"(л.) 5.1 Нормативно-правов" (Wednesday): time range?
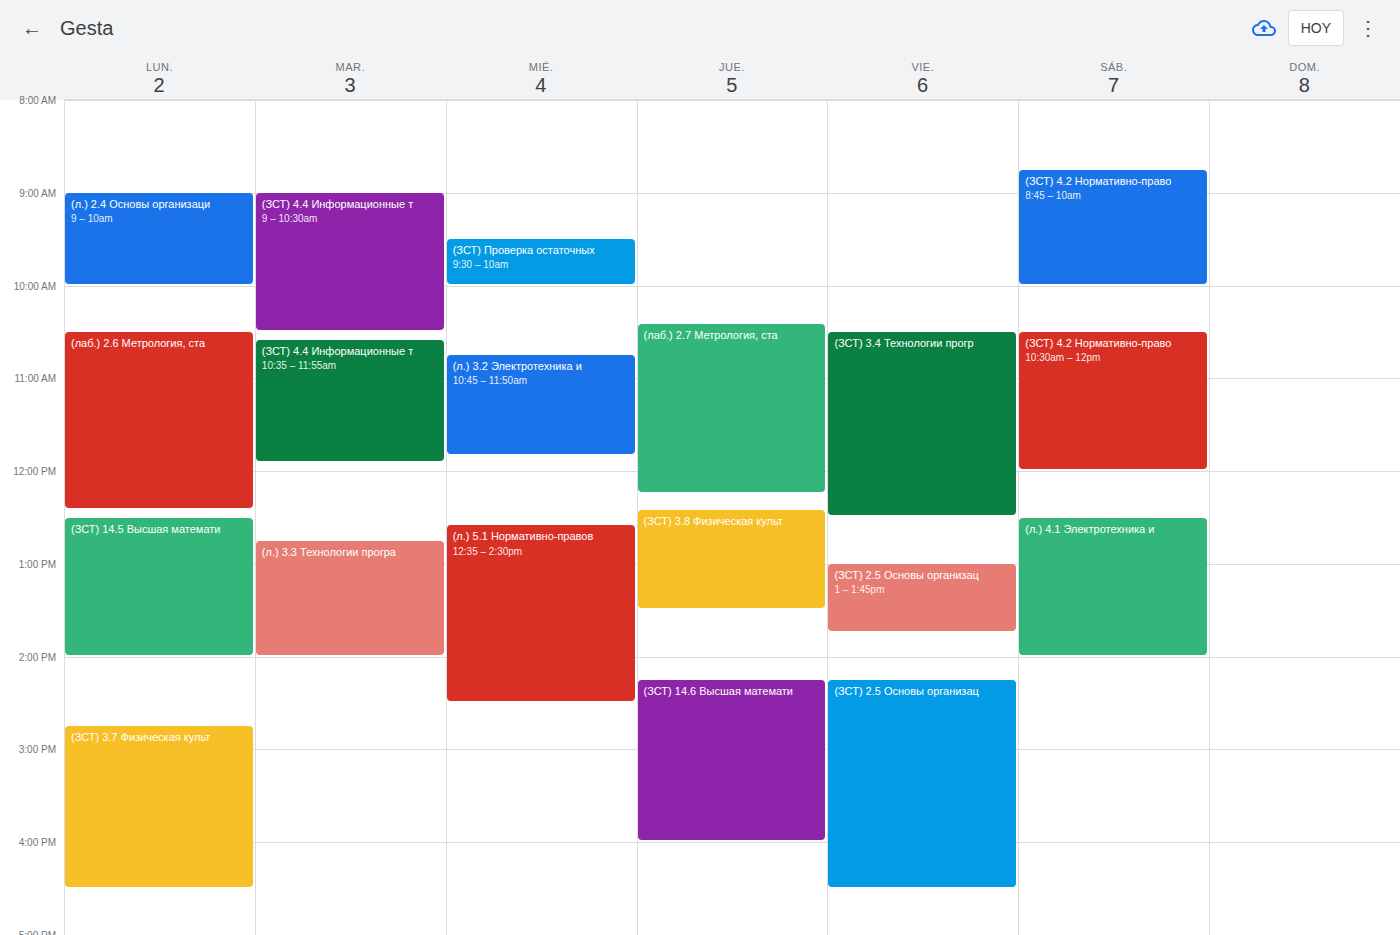
12:35 to 14:30